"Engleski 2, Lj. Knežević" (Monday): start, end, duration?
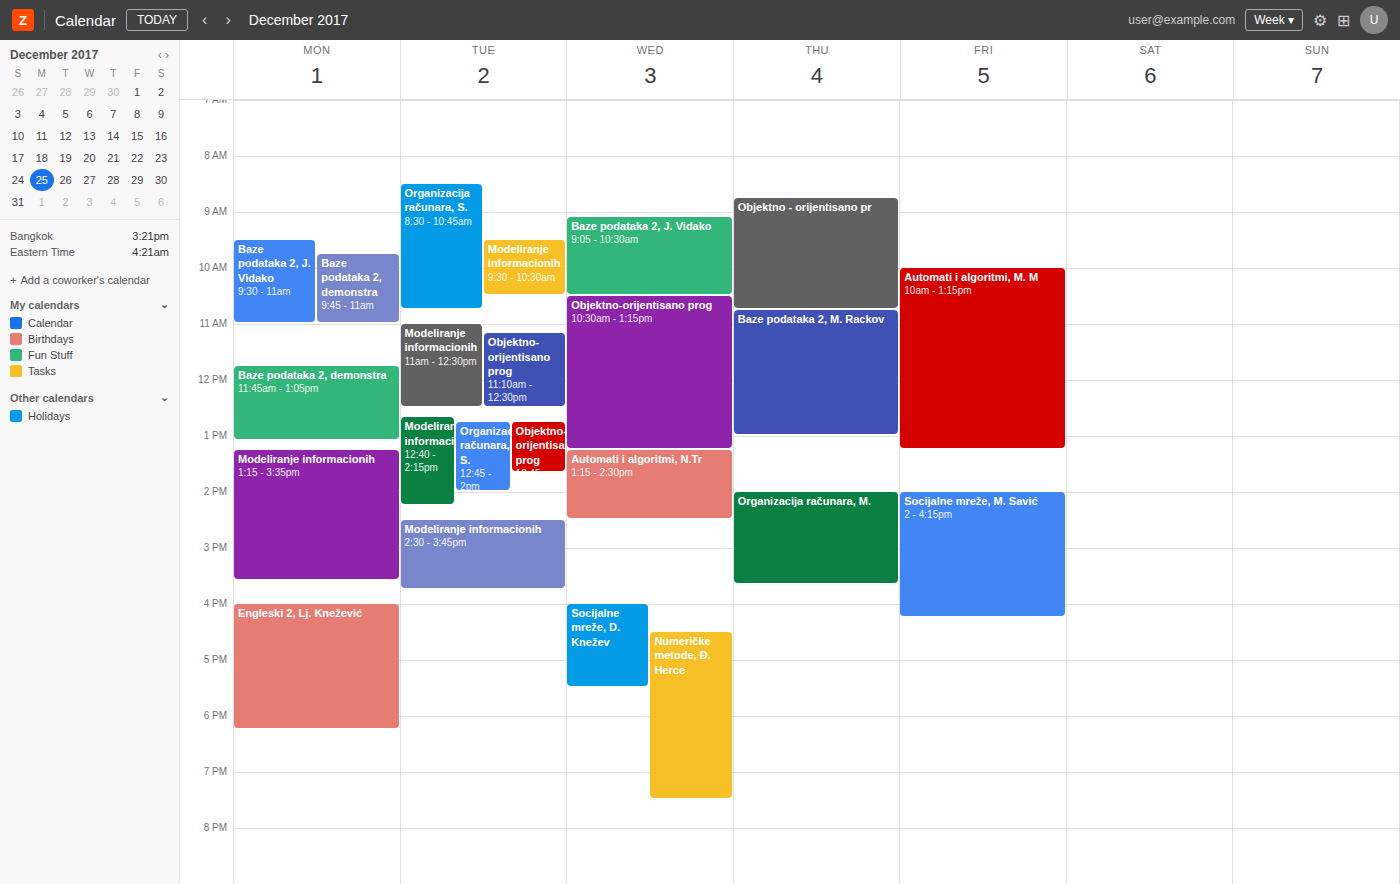
4:00 PM to 6:15 PM, 2 hours 15 minutes